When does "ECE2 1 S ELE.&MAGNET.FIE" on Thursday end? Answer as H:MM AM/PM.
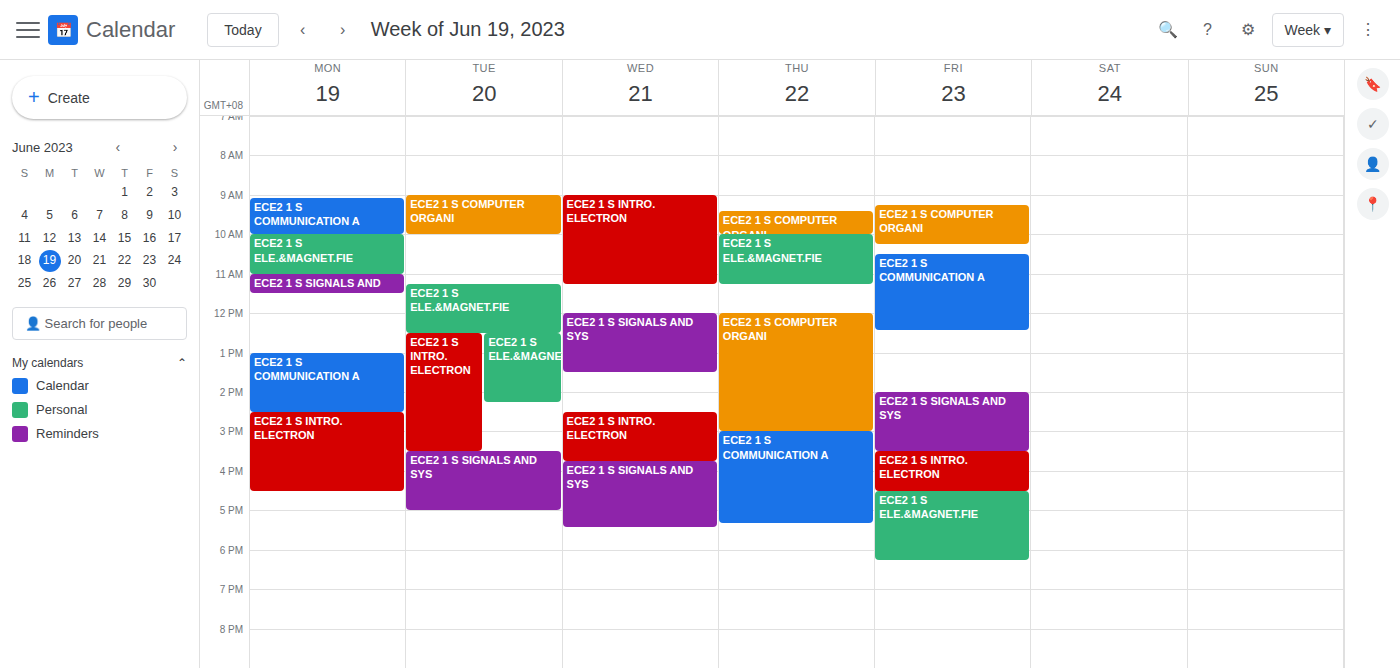
11:15 AM